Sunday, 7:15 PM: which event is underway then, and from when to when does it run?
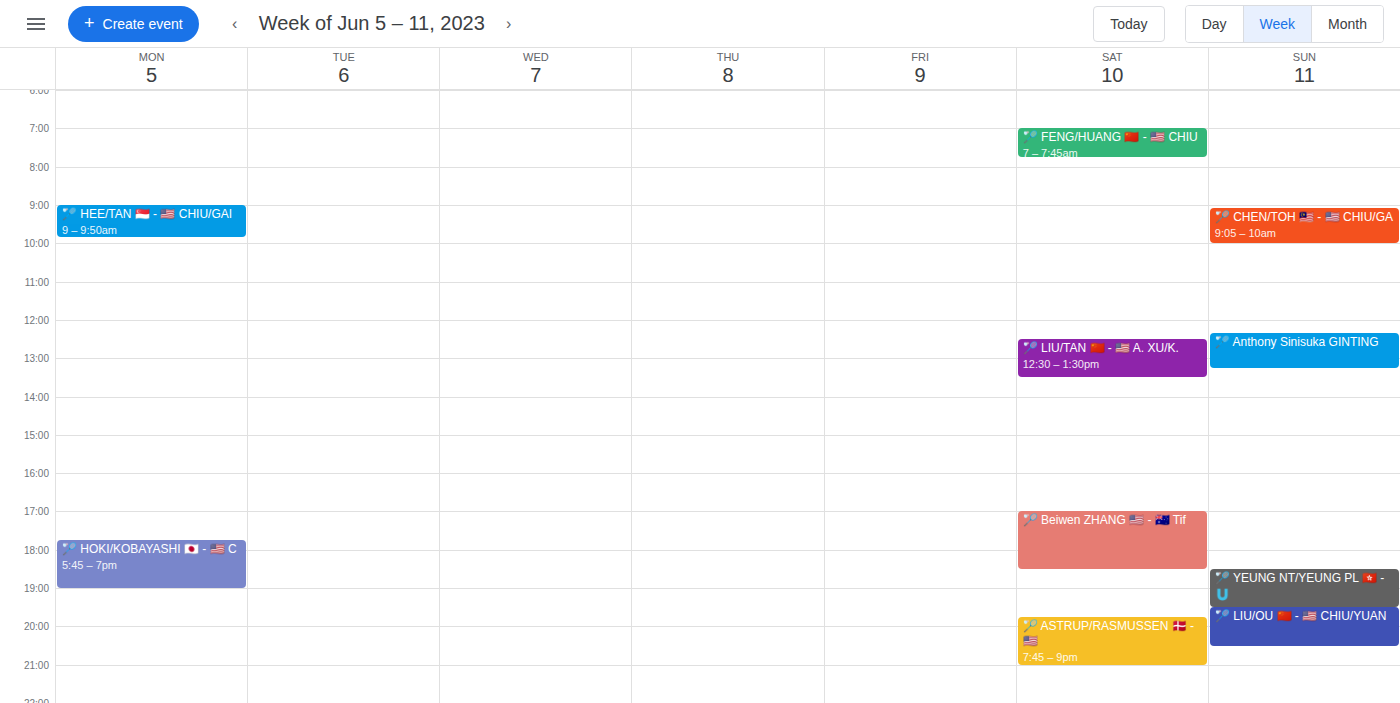
"🏸 YEUNG NT/YEUNG PL 🇭🇰 - 🇺", 6:30 PM to 7:30 PM